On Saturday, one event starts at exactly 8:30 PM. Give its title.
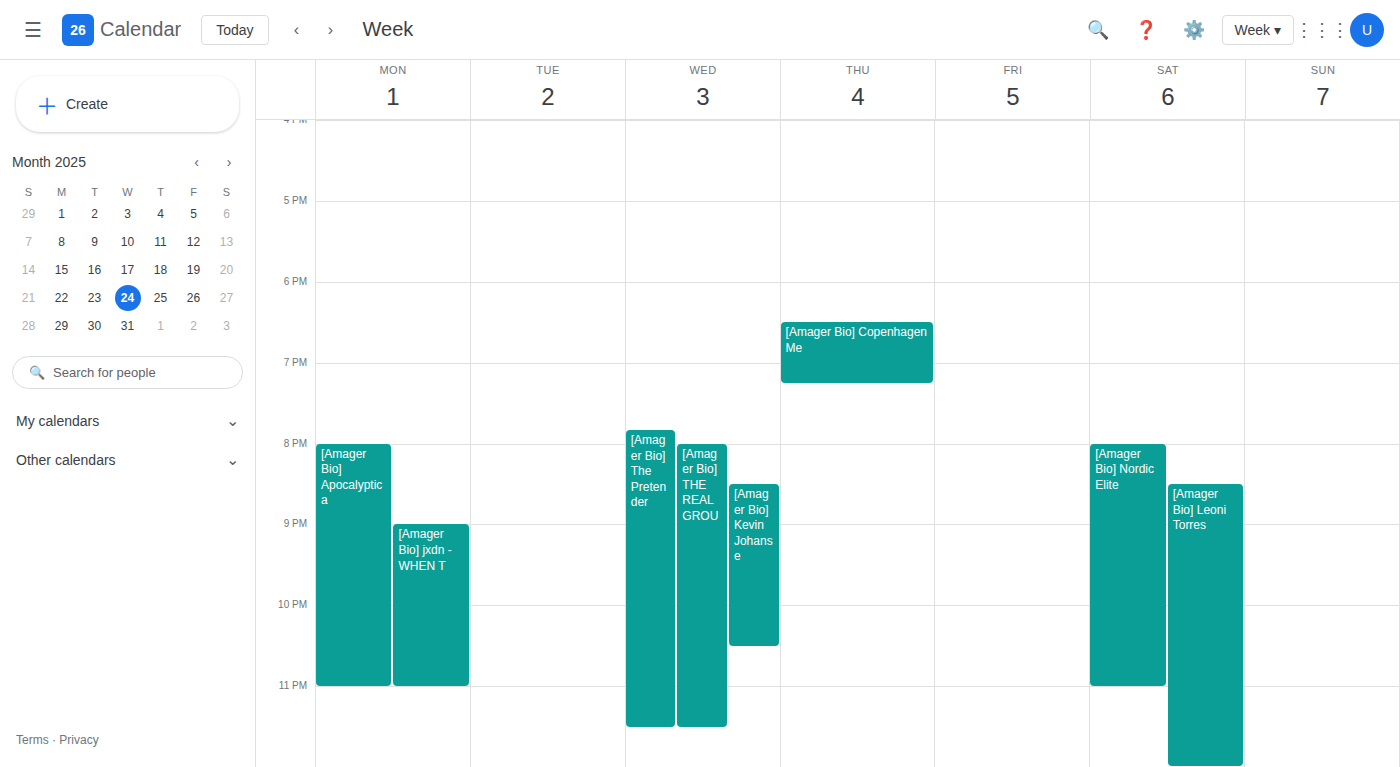
"[Amager Bio] Leoni Torres"